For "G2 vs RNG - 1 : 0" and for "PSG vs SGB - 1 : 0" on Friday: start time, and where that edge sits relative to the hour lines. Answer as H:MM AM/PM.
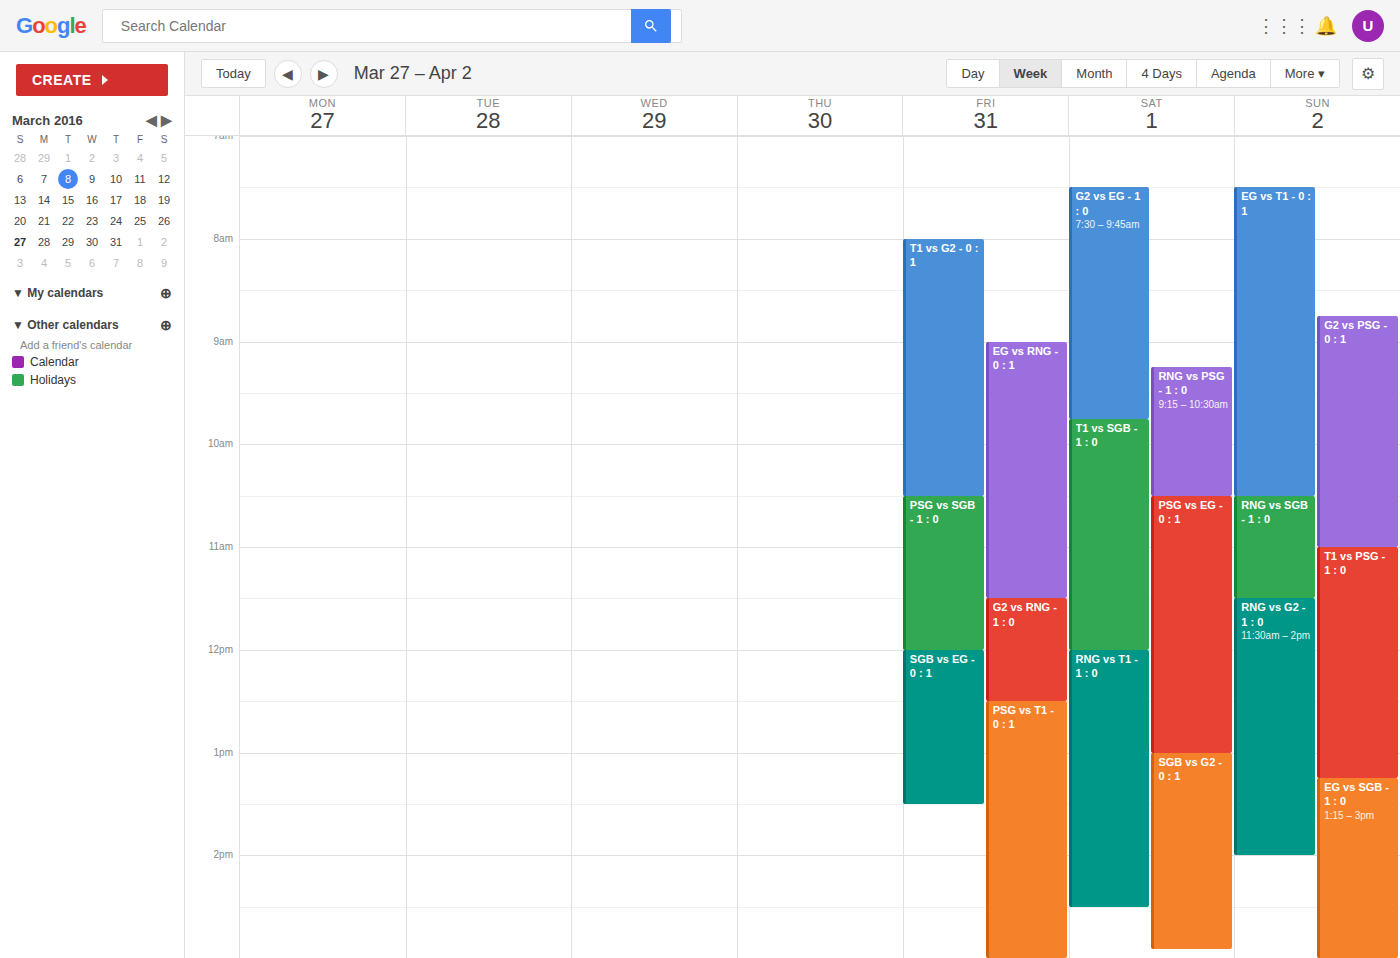
"G2 vs RNG - 1 : 0": 11:30 AM, halfway between the 11 AM and 12 PM lines. "PSG vs SGB - 1 : 0": 10:30 AM, halfway between the 10 AM and 11 AM lines.